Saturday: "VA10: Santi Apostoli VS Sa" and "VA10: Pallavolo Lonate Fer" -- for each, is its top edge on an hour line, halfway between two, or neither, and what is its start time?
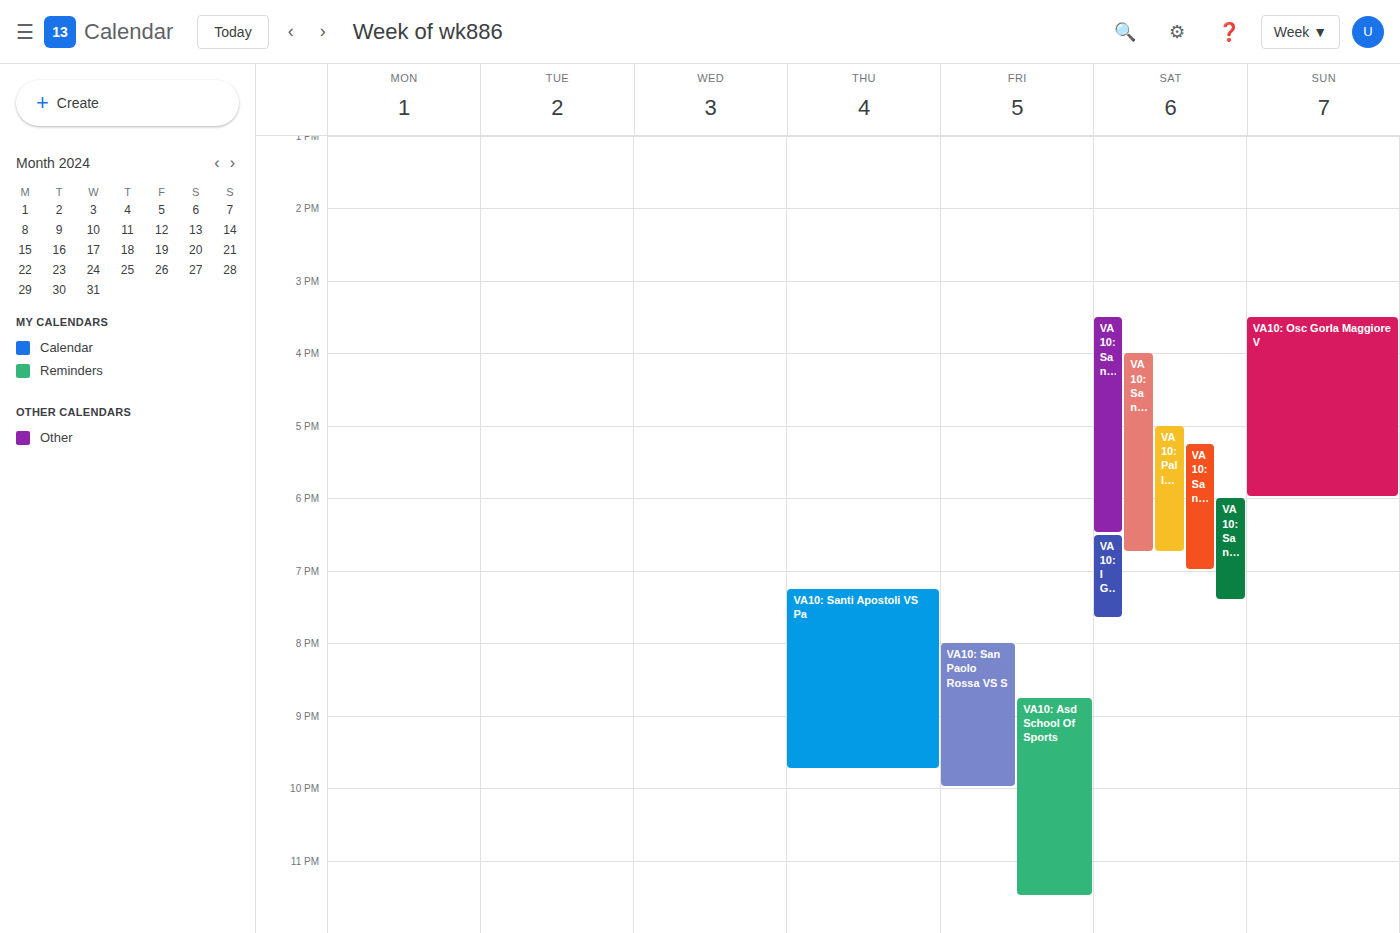
"VA10: Santi Apostoli VS Sa": 6:00 PM, exactly on the 6 PM line. "VA10: Pallavolo Lonate Fer": 5:00 PM, exactly on the 5 PM line.